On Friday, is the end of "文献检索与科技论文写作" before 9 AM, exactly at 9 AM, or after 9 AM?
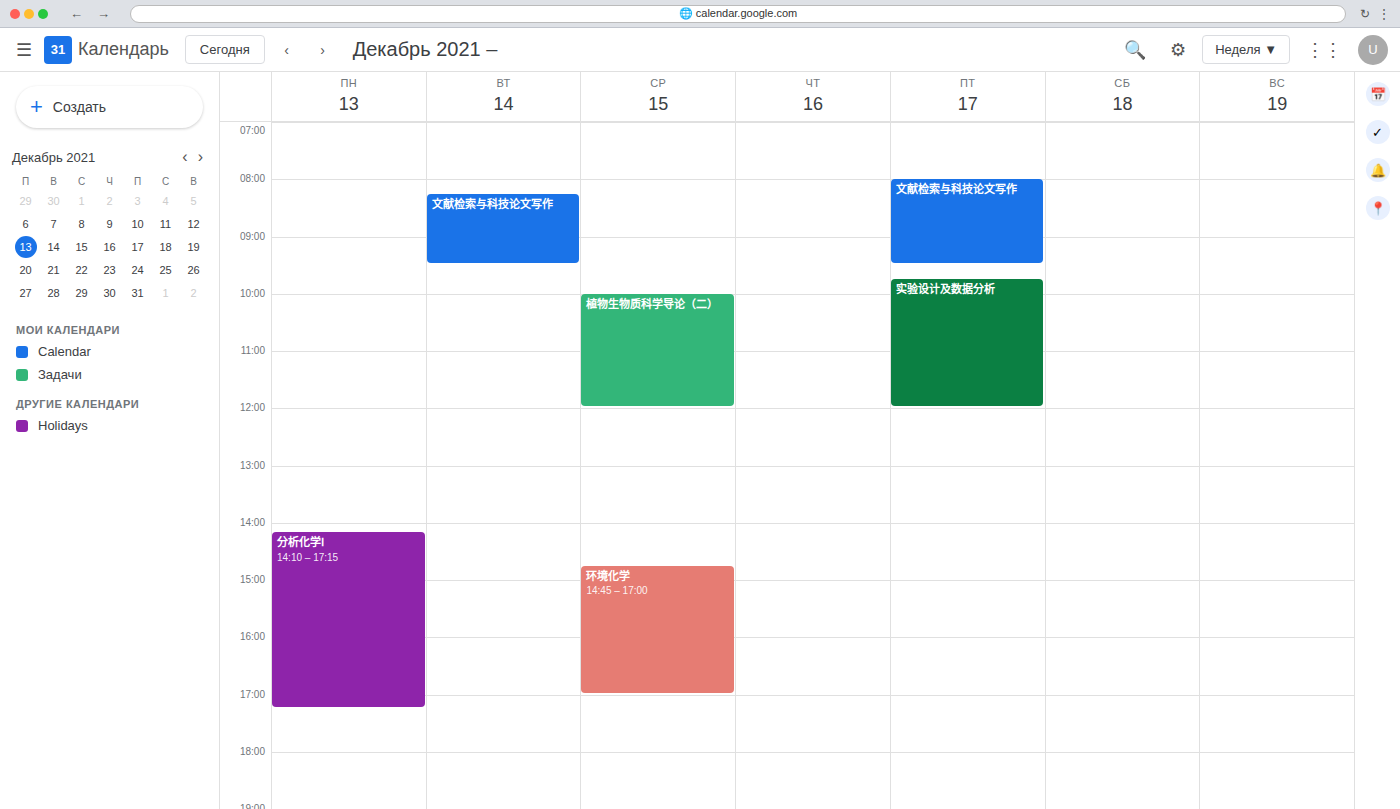
9:30 AM -- after 9 AM, 30 minutes below the 9 AM line.